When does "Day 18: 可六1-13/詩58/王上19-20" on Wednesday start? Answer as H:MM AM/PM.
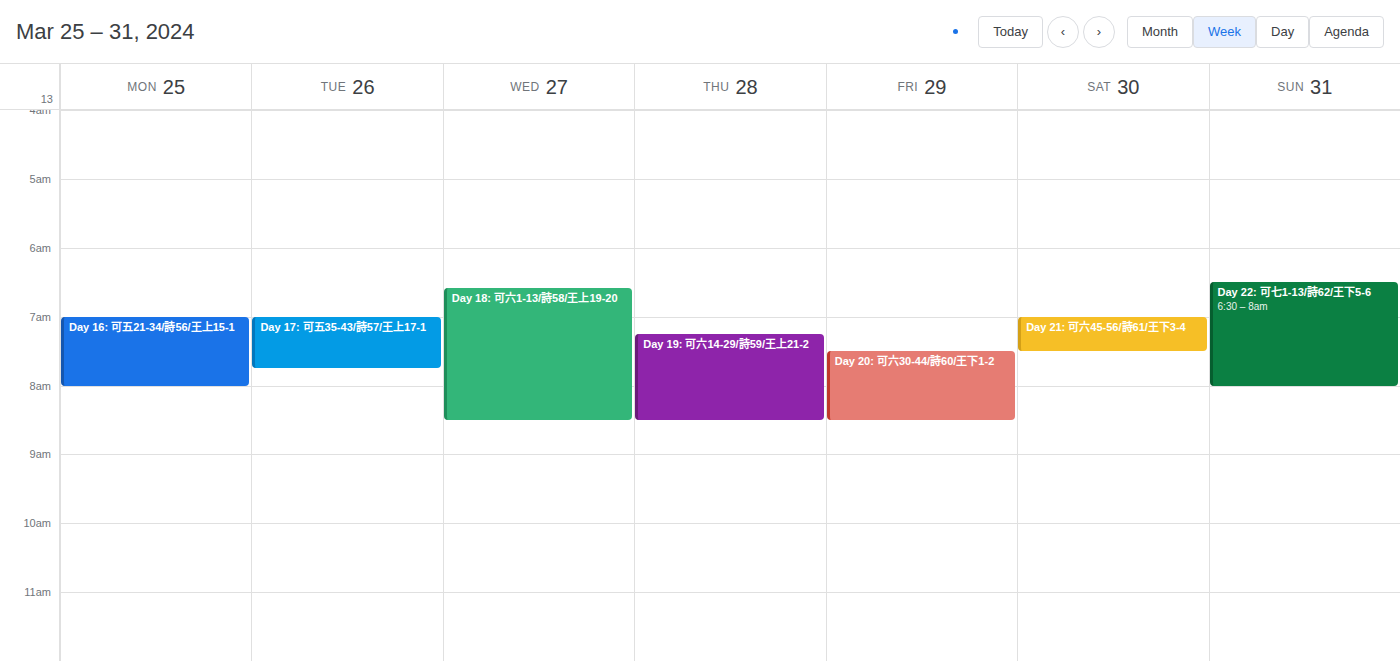
6:35 AM